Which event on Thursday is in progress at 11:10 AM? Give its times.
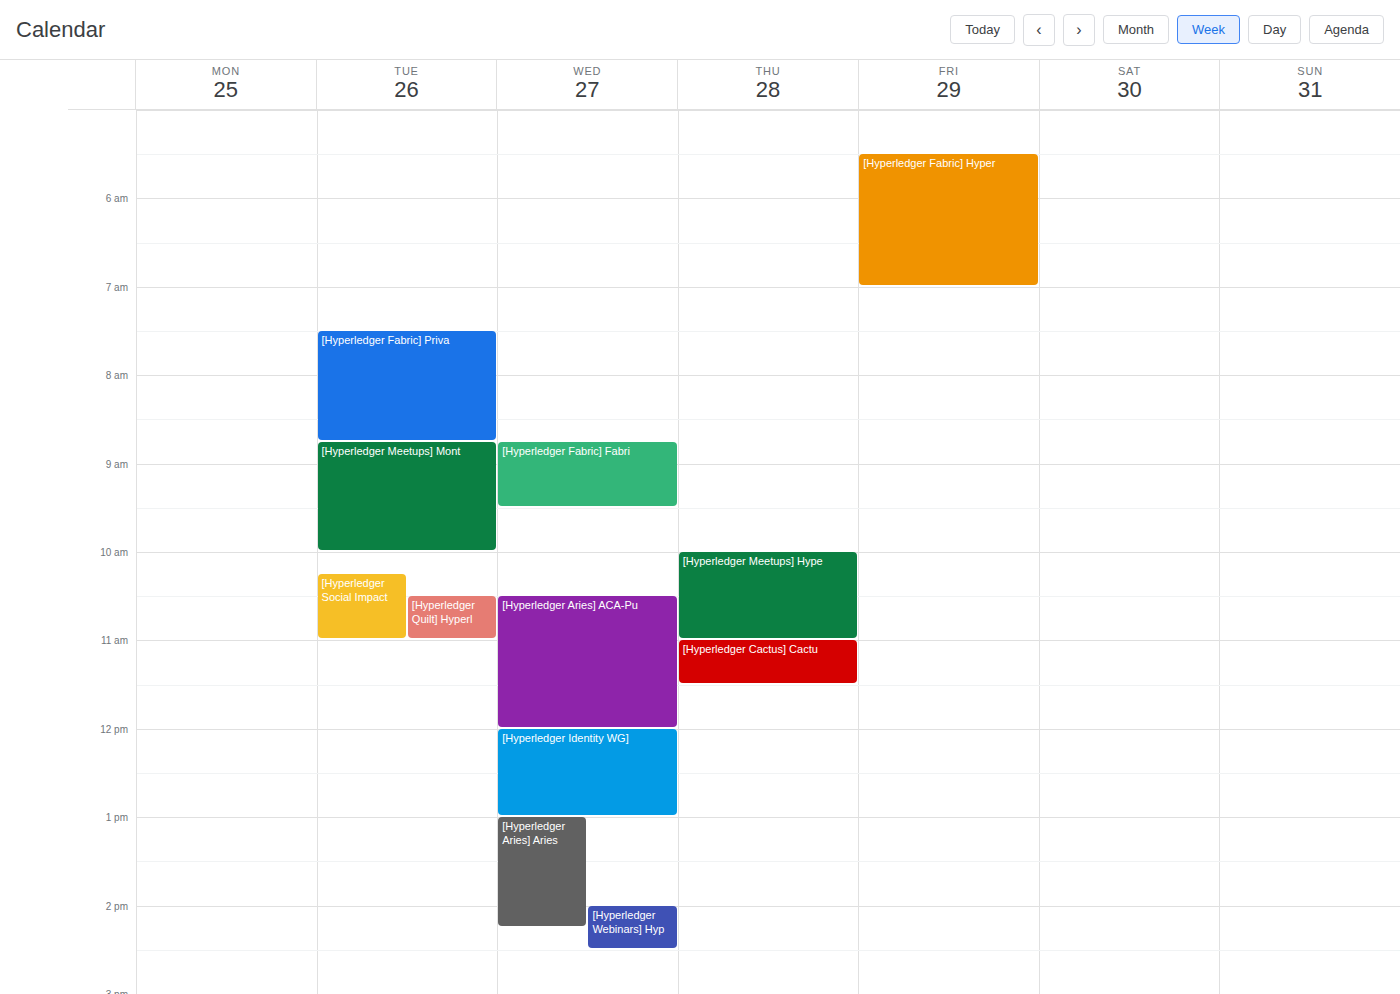
"[Hyperledger Cactus] Cactu", 11:00 AM to 11:30 AM